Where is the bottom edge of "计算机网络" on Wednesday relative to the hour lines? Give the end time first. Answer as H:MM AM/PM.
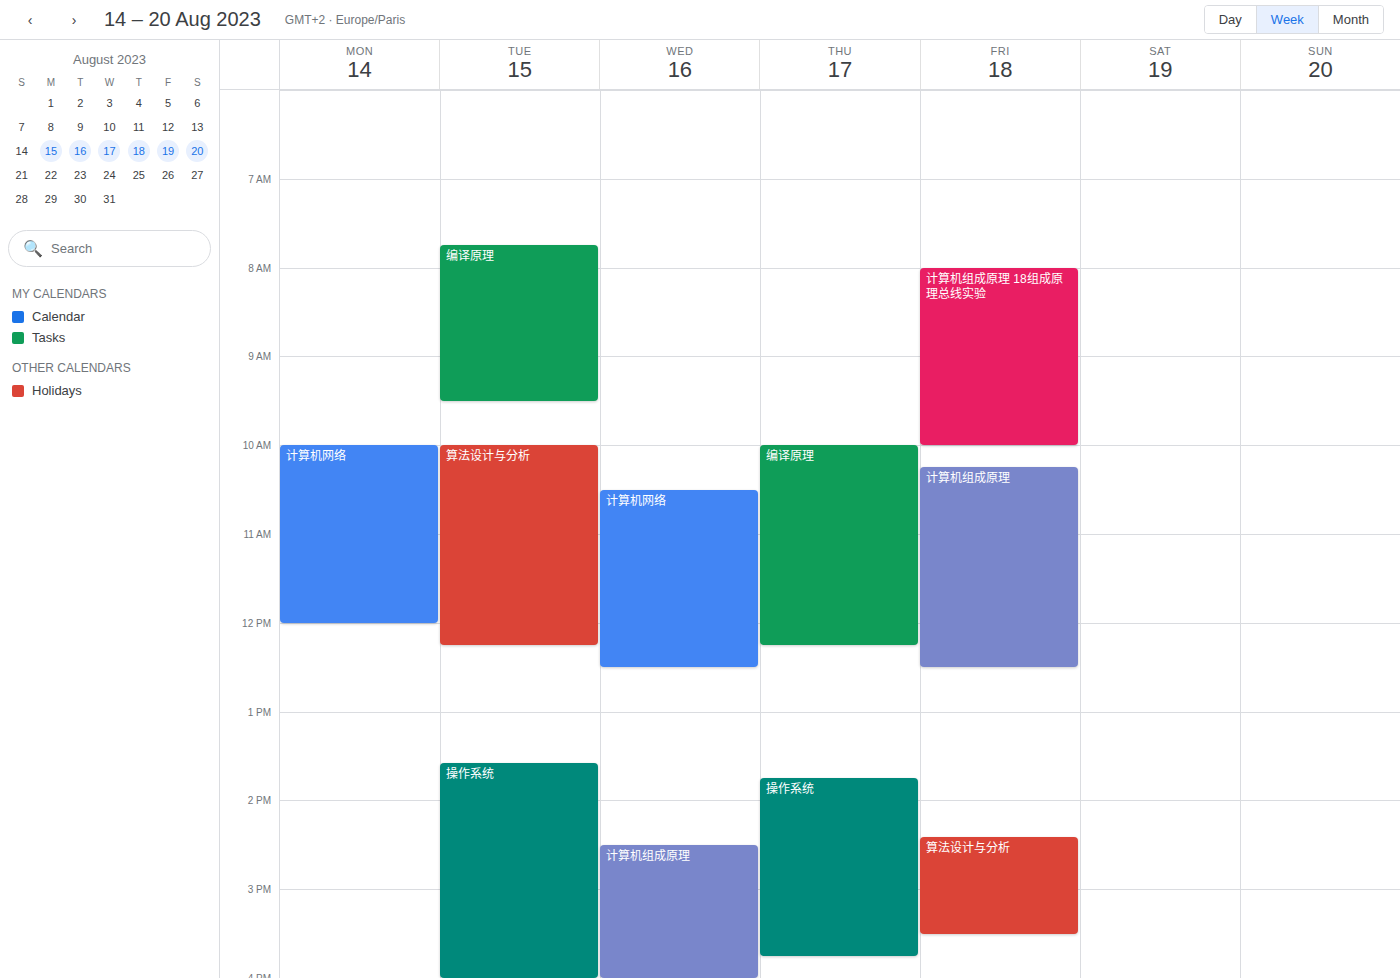
12:30 PM -- halfway between the 12 PM and 1 PM lines.